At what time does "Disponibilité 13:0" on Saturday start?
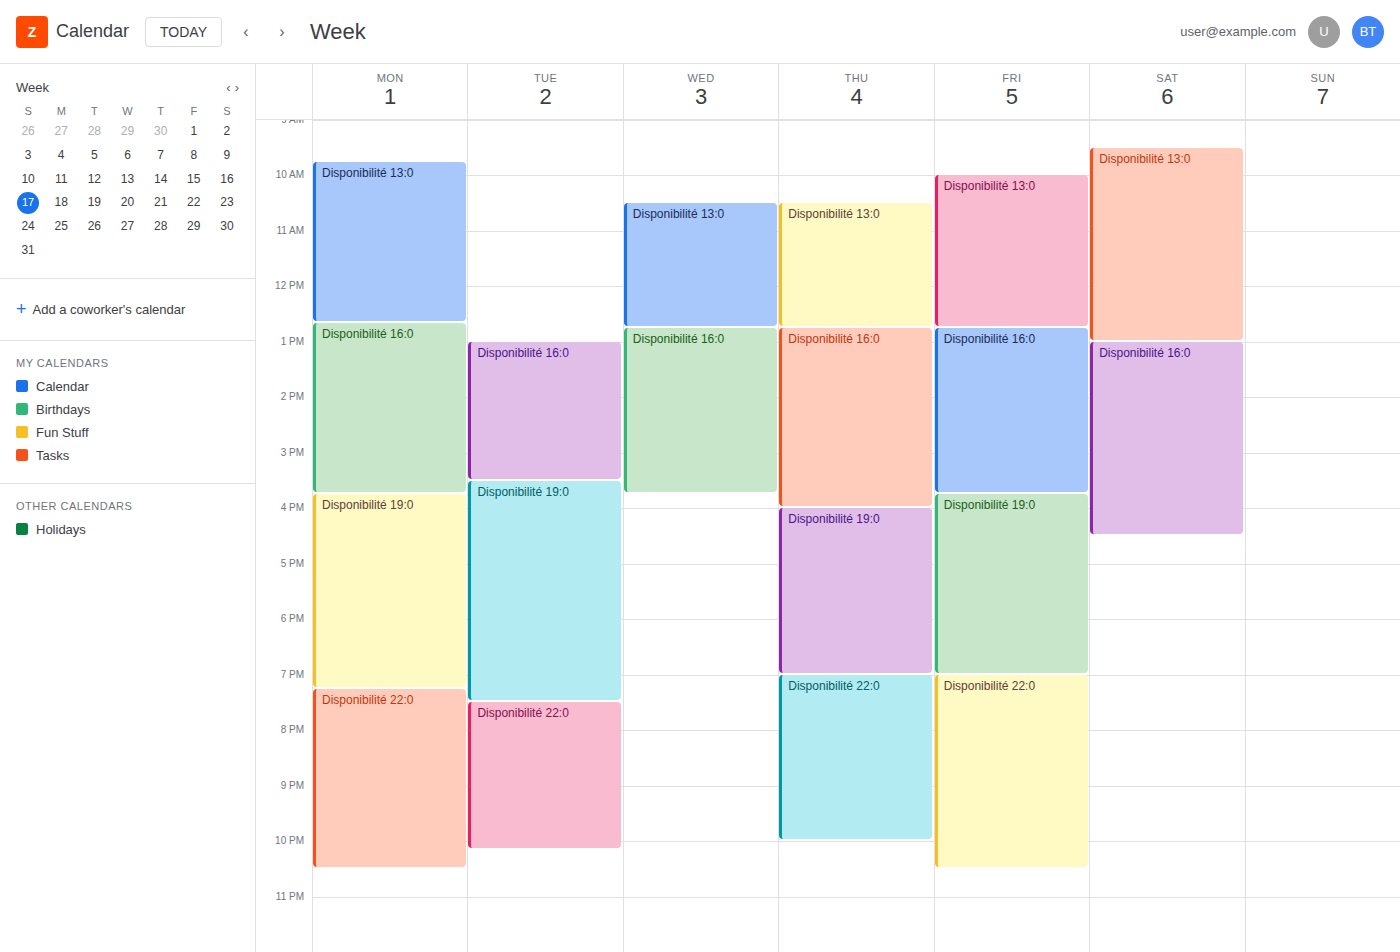
9:30 AM